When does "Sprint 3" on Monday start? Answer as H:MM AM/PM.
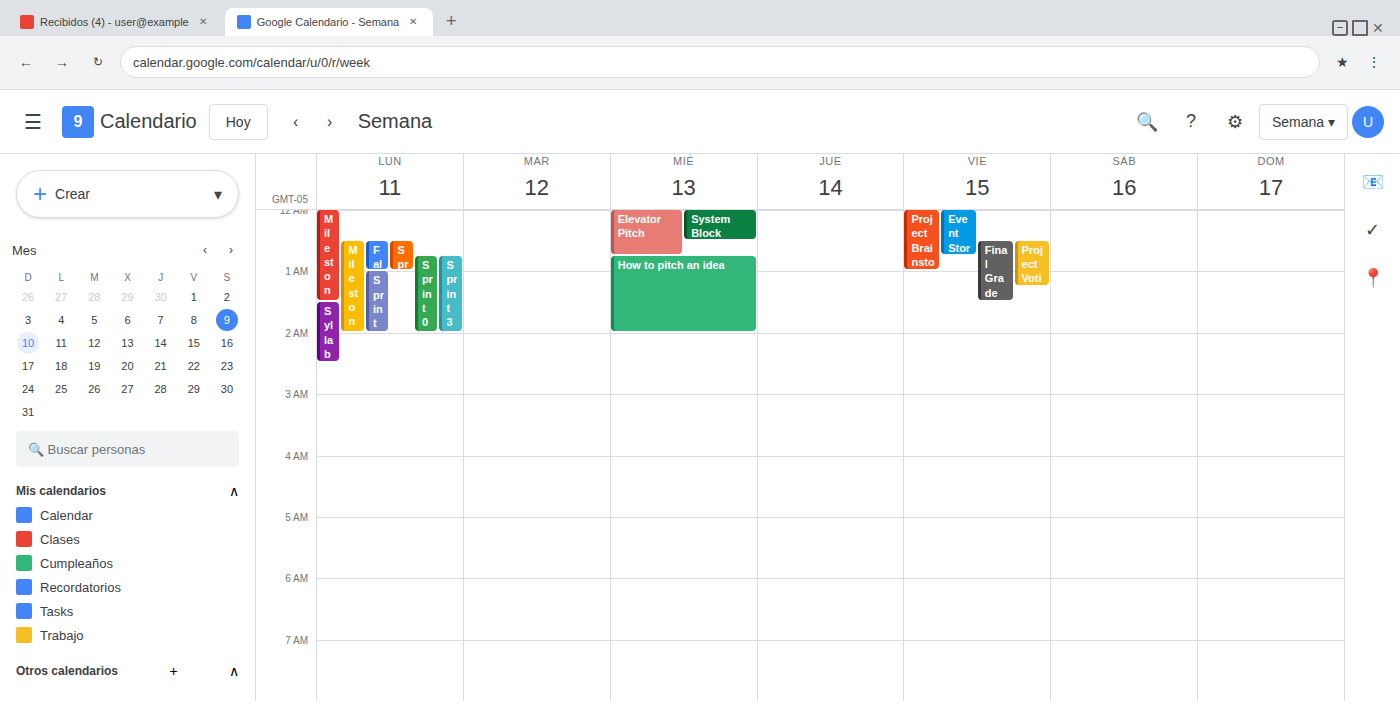
12:45 AM